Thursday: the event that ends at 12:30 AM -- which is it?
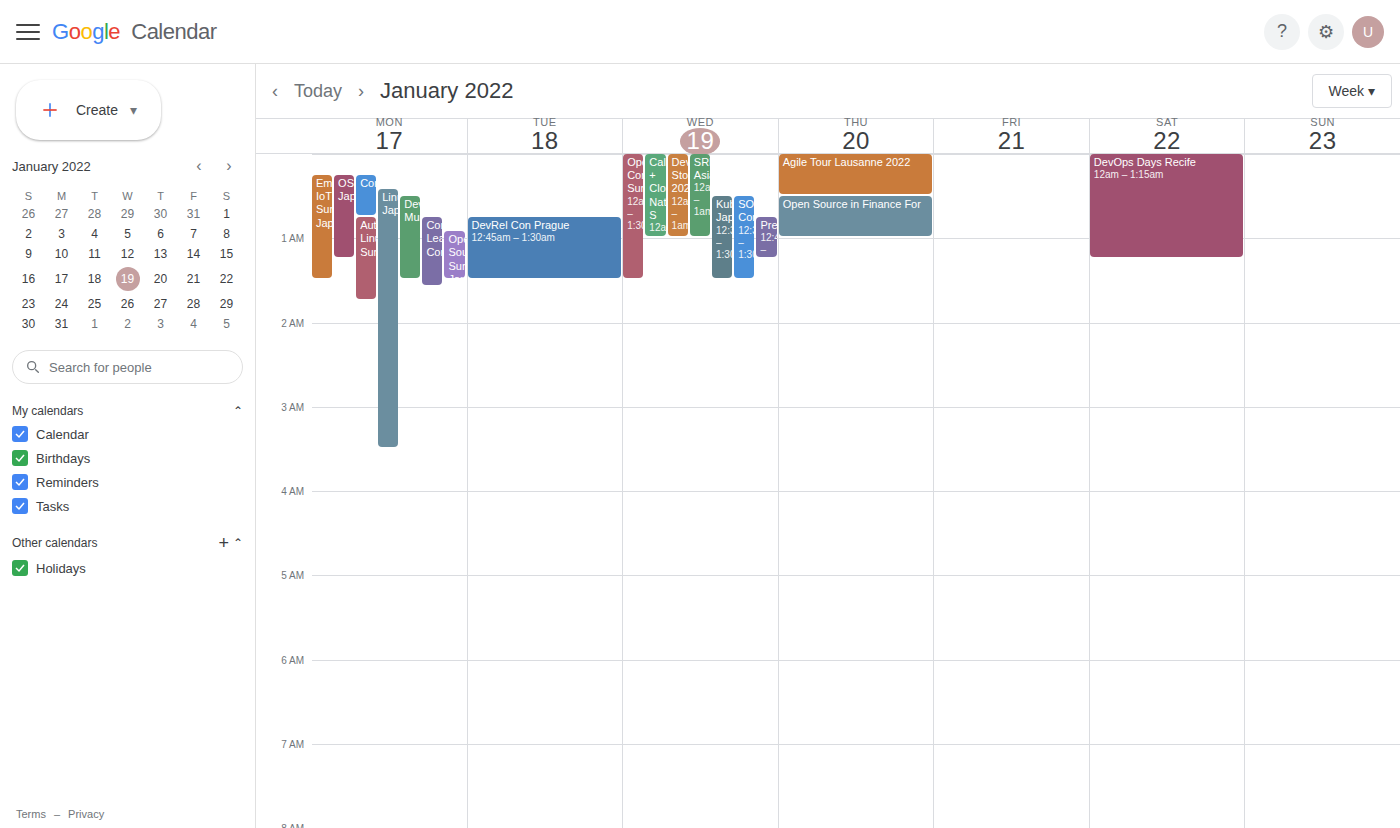
"Agile Tour Lausanne 2022"